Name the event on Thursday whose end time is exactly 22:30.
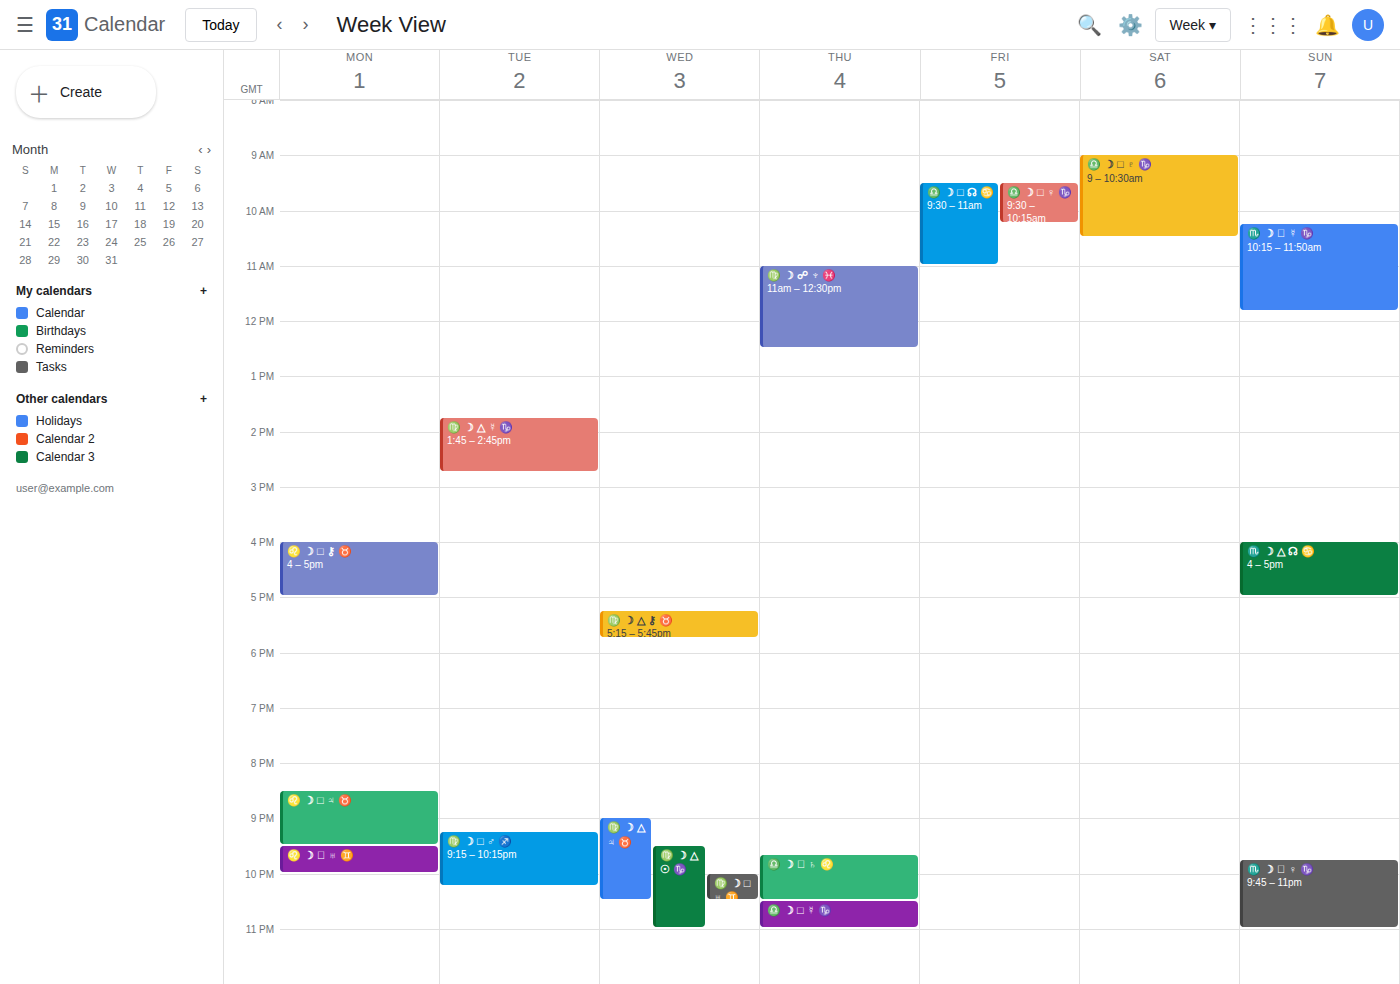
"♎️ ☽ ⚹ ♄ ♌️"